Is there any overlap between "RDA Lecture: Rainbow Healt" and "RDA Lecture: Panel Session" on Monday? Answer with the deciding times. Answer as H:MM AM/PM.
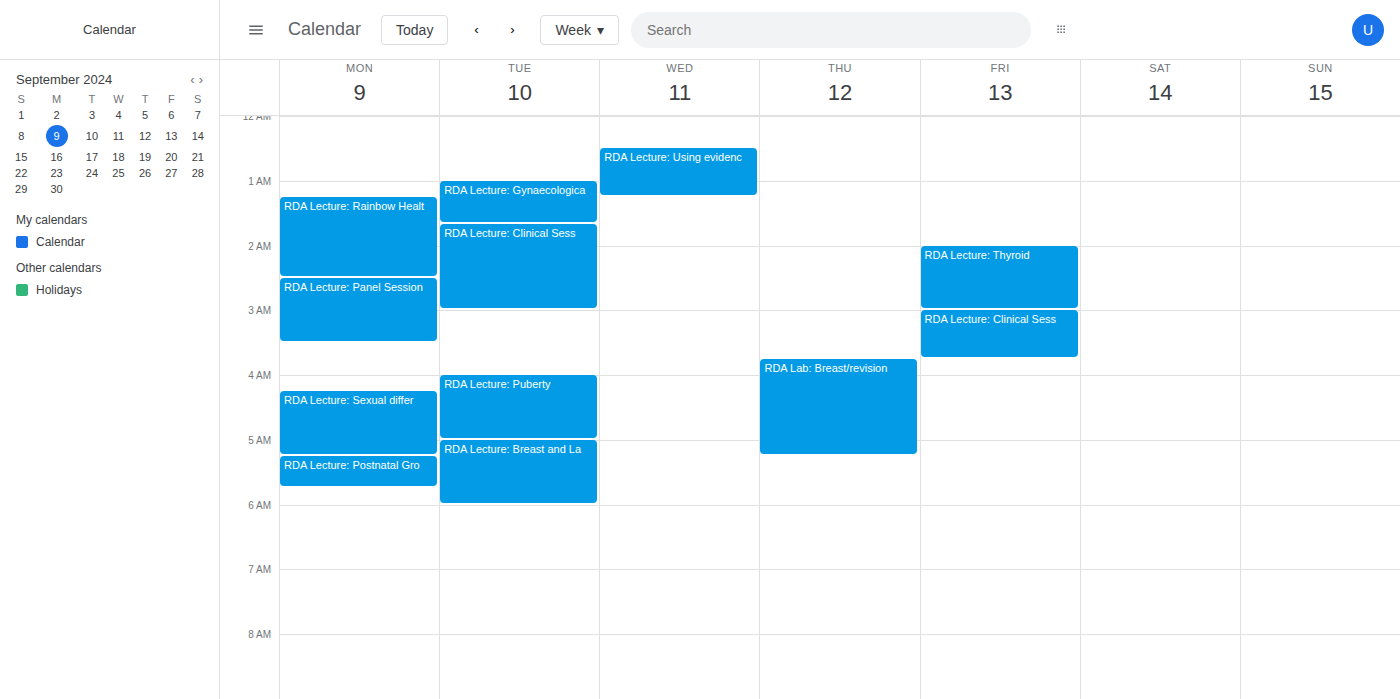
"RDA Lecture: Rainbow Healt" ends at 2:30 AM, exactly when "RDA Lecture: Panel Session" starts -- they touch but do not overlap.